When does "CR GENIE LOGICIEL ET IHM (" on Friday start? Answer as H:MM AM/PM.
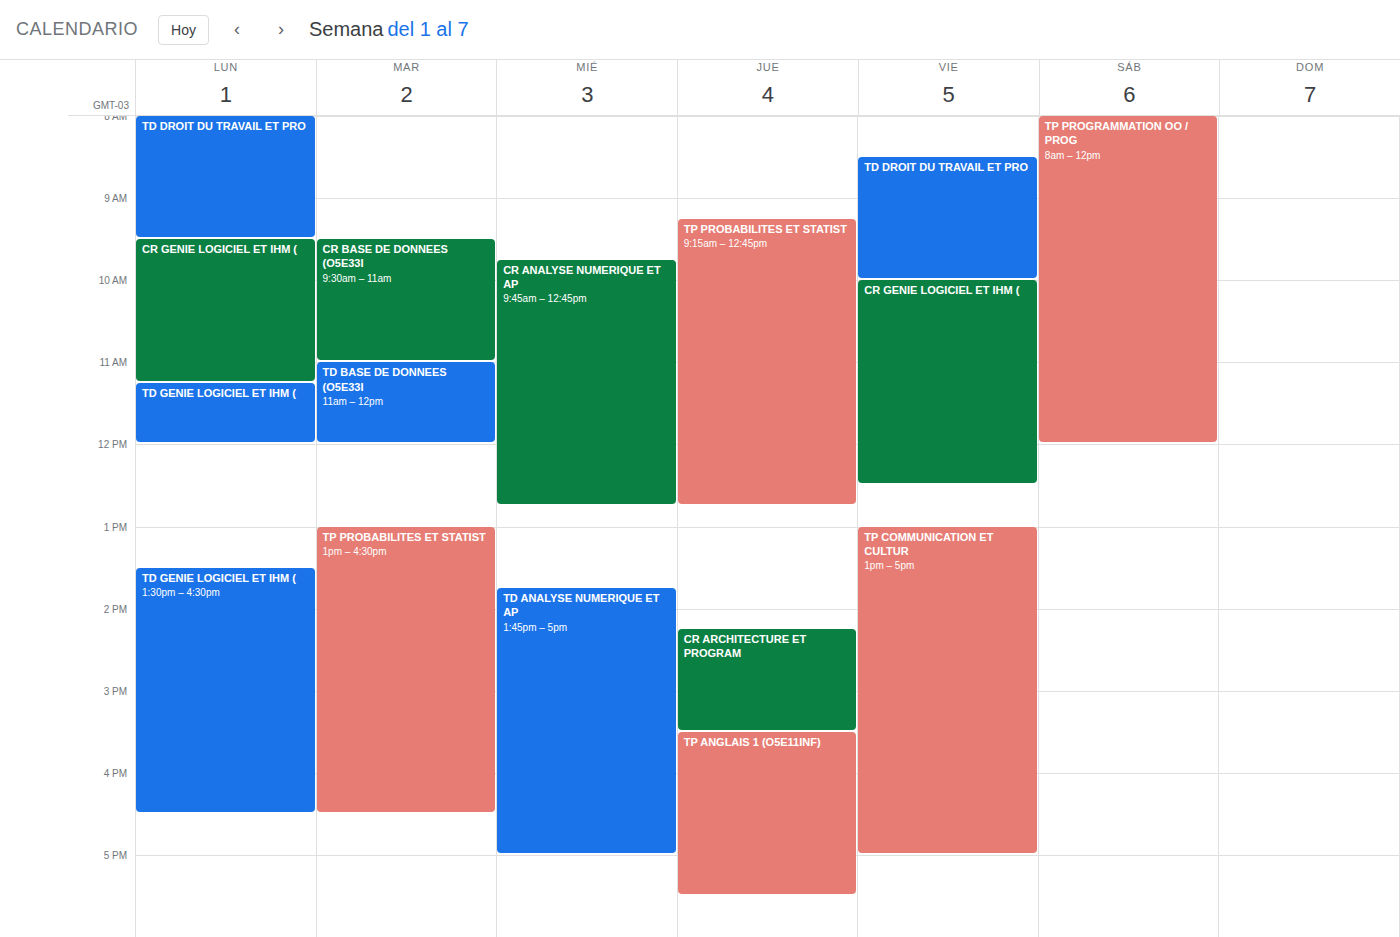
10:00 AM